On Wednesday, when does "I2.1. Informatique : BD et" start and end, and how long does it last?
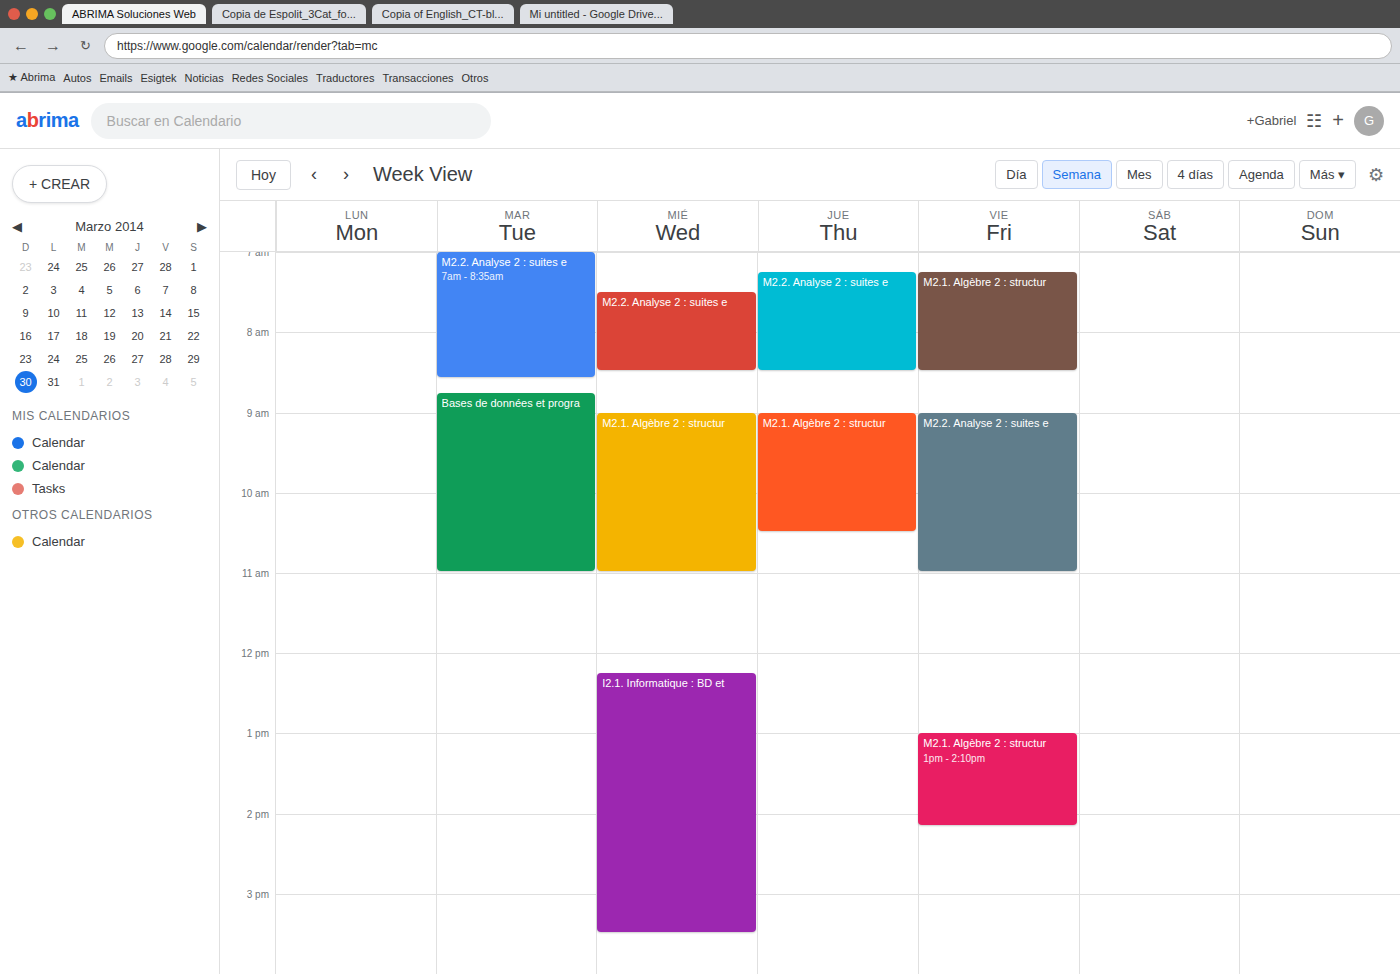
12:15 to 15:30, 3 hours 15 minutes